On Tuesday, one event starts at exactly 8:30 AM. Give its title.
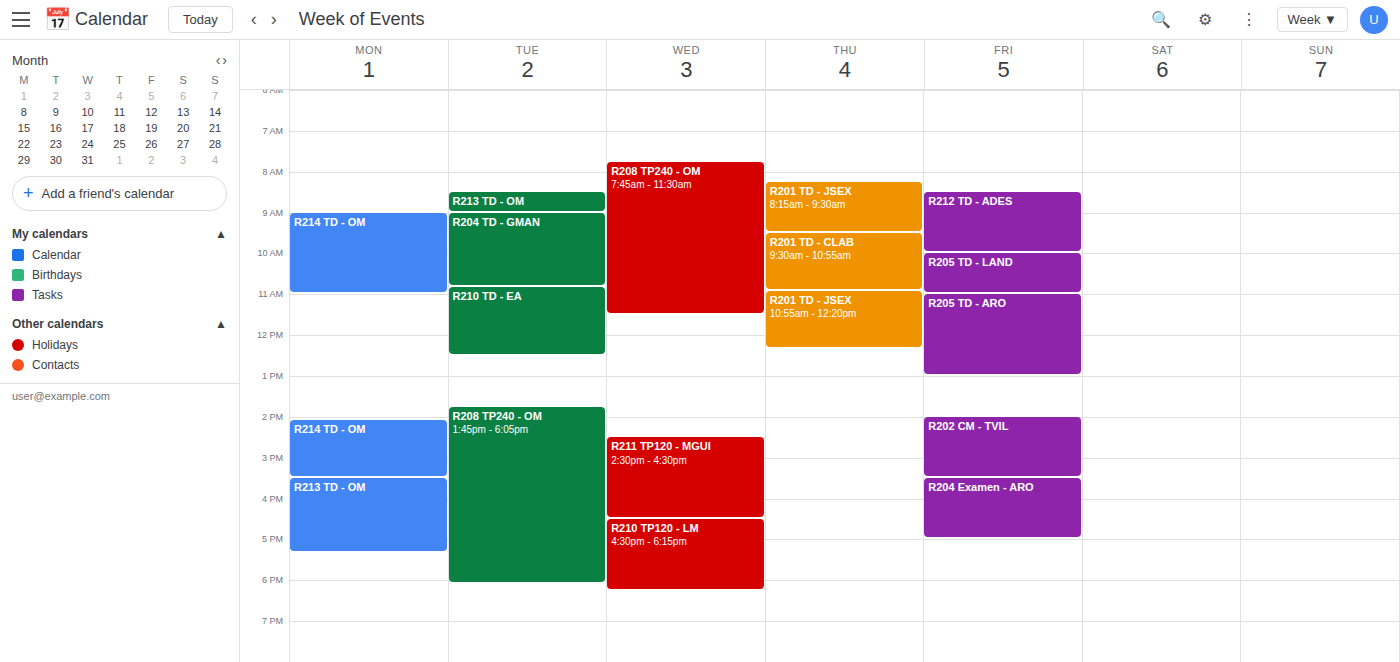
"R213 TD - OM"